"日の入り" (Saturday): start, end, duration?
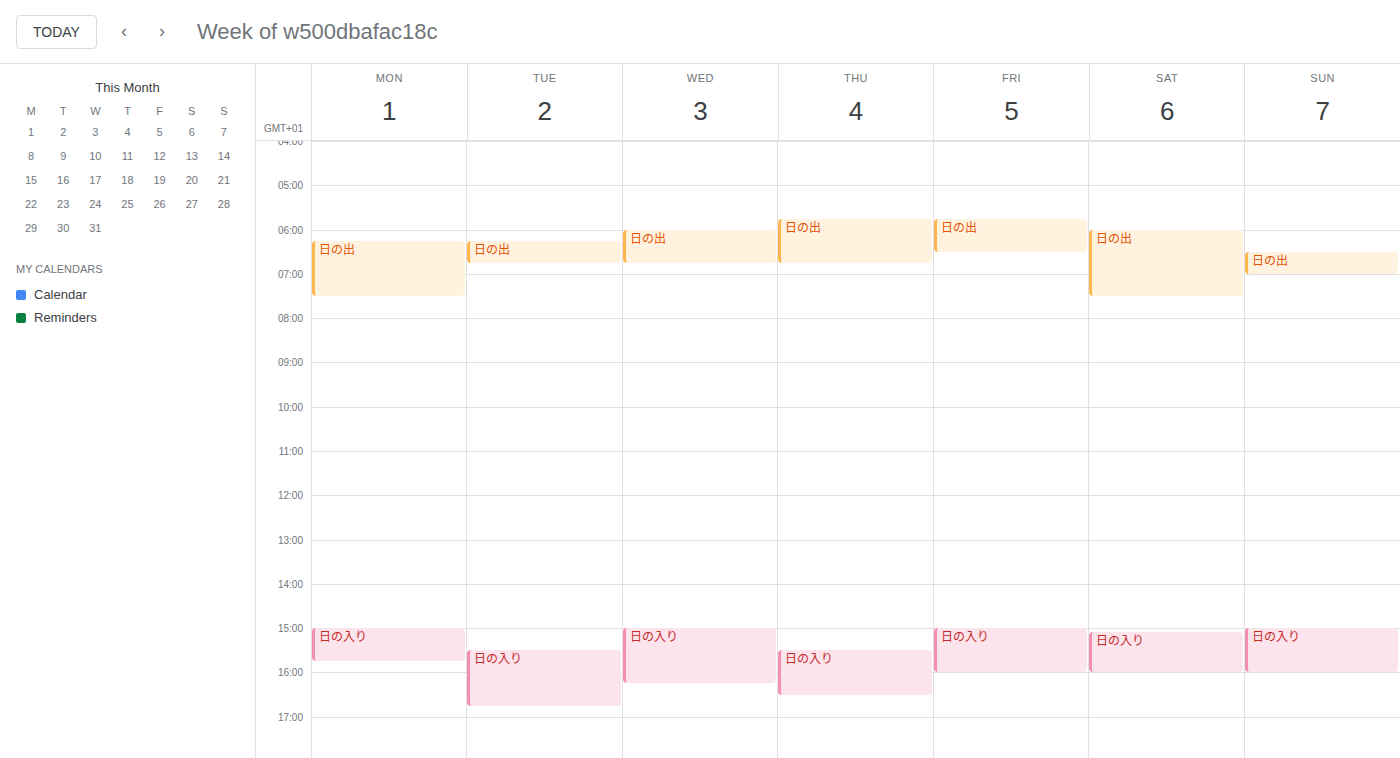
3:05 PM to 4:00 PM, 55 minutes